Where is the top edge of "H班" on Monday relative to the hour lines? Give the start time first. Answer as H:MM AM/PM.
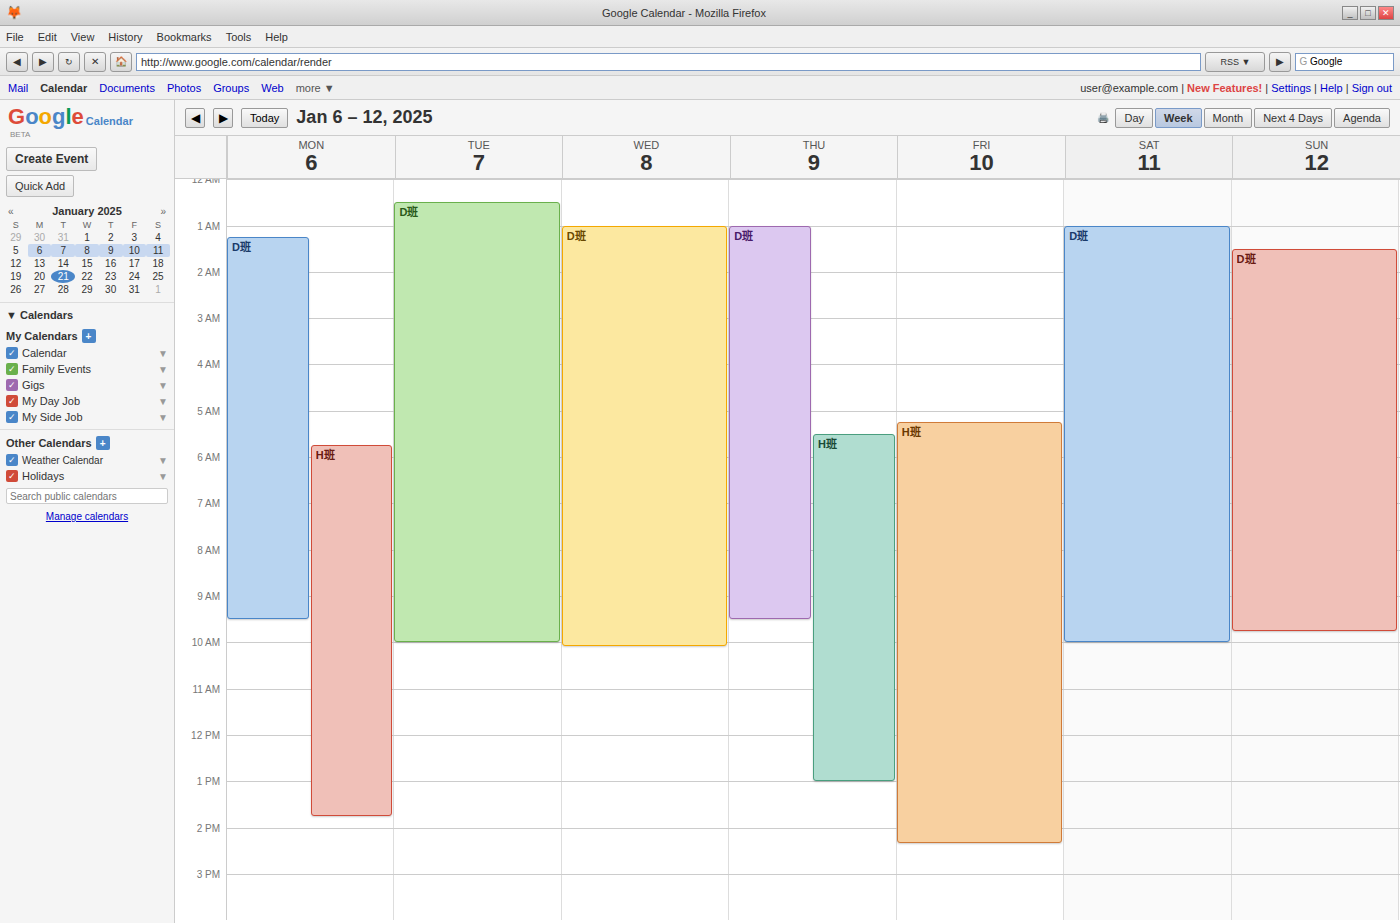
5:45 AM -- neither: three quarters of the way from the 5 AM line to the 6 AM line.